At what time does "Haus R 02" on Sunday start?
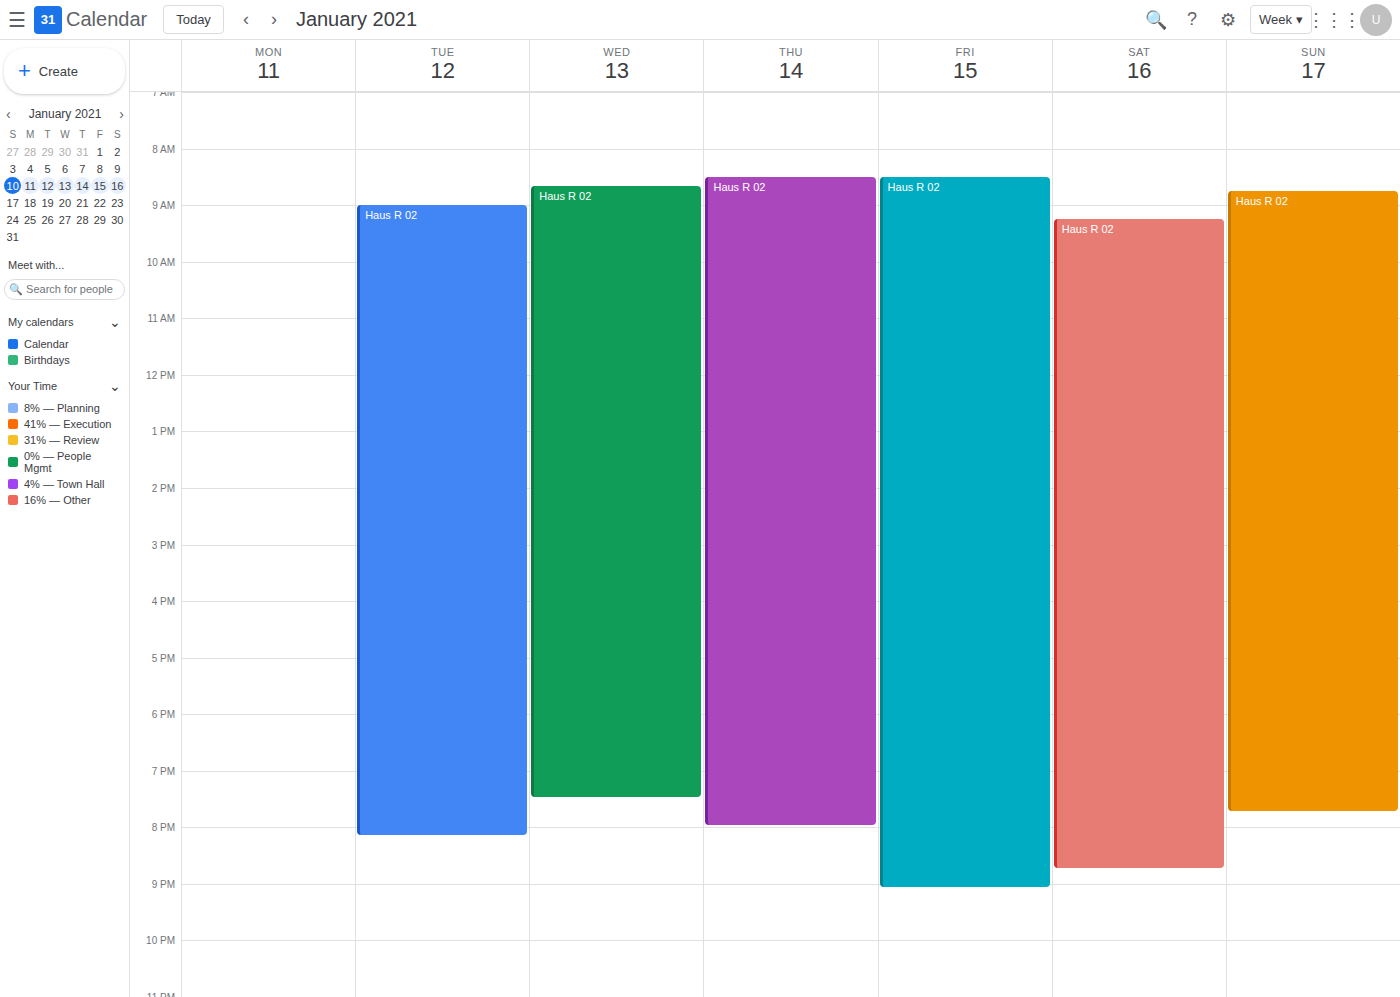
8:45 AM